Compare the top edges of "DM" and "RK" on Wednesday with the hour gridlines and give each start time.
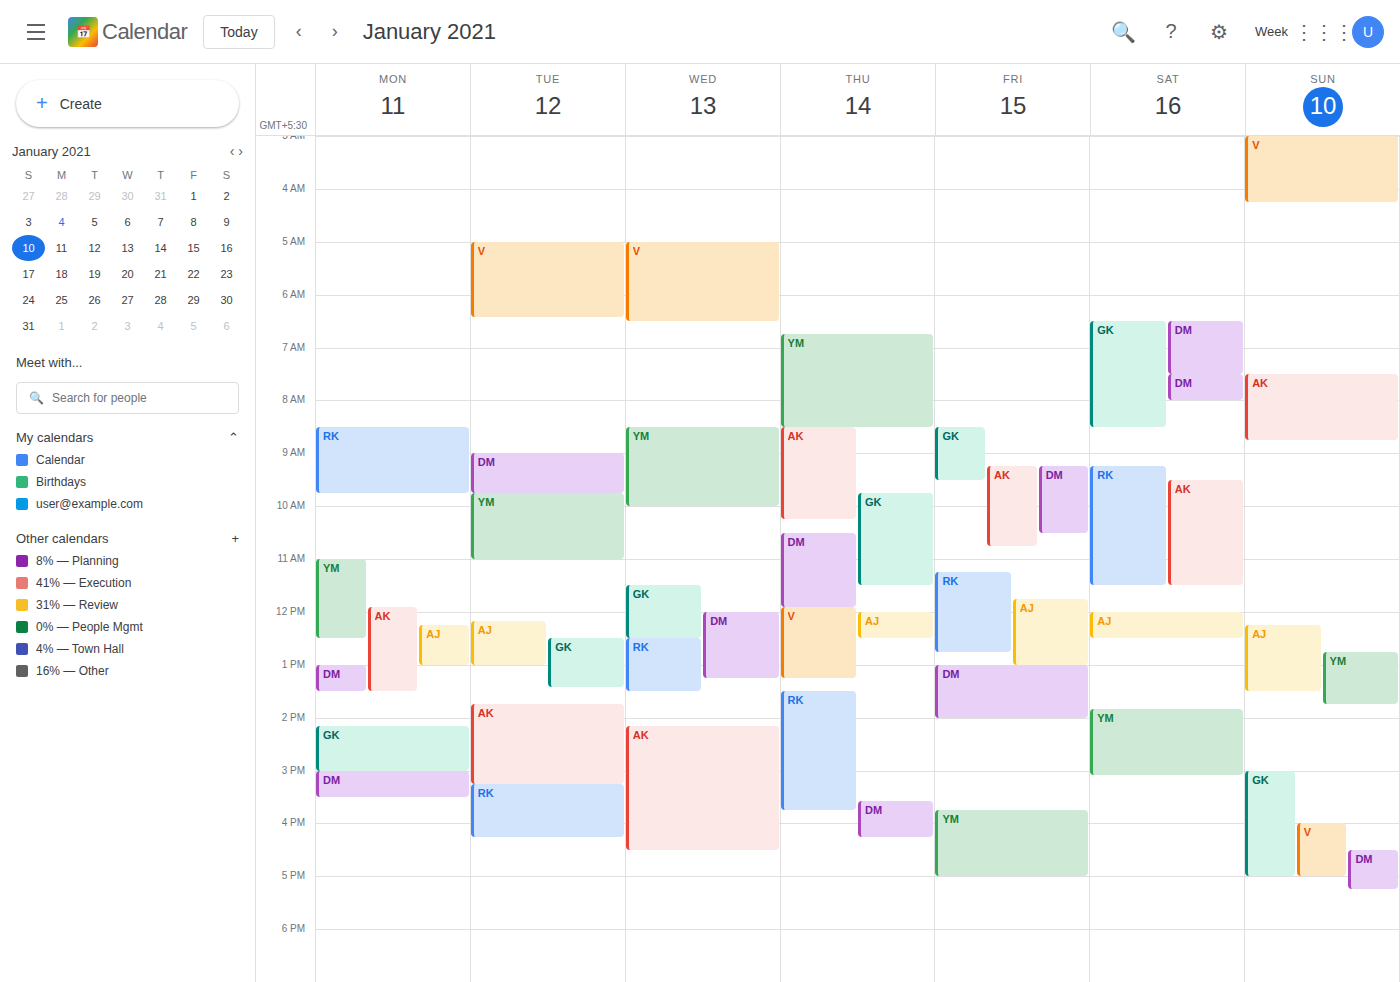
"DM": 12:00 PM, exactly on the 12 PM line. "RK": 12:30 PM, halfway between the 12 PM and 1 PM lines.